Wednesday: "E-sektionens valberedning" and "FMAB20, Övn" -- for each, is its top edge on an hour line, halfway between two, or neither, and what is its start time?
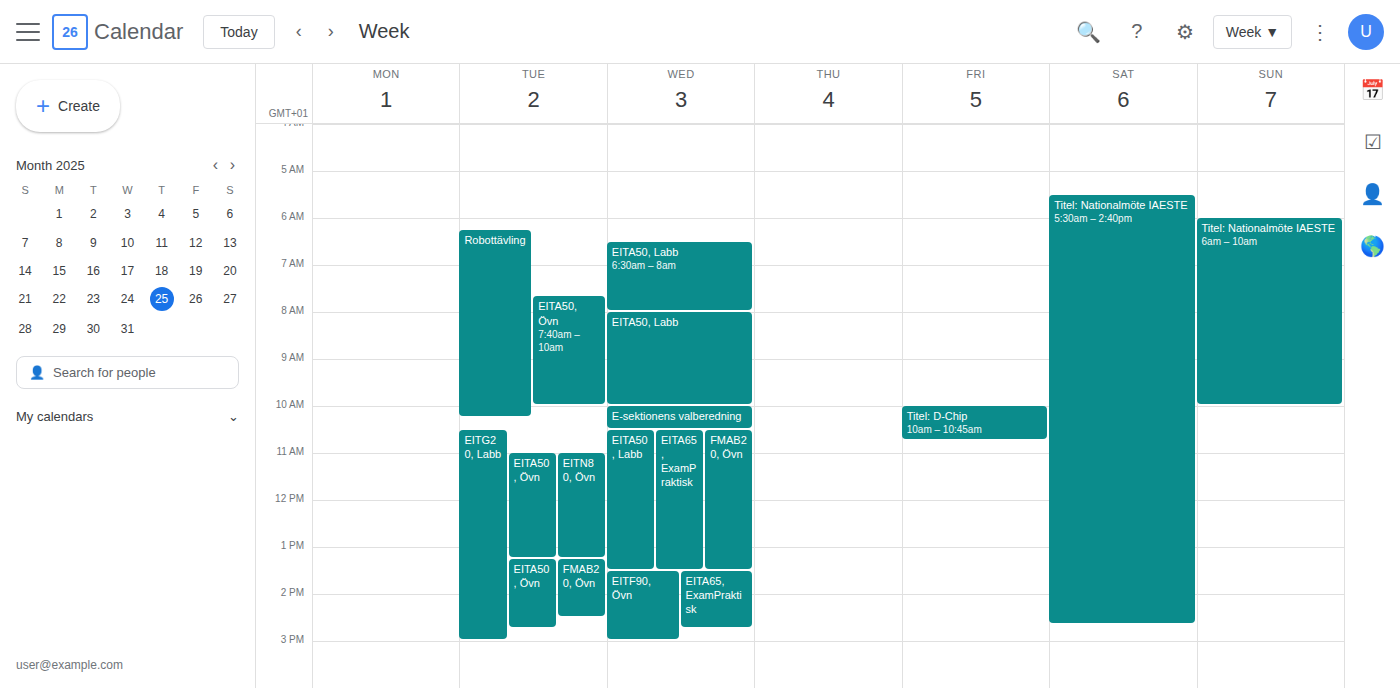
"E-sektionens valberedning": 10:00 AM, exactly on the 10 AM line. "FMAB20, Övn": 10:30 AM, halfway between the 10 AM and 11 AM lines.